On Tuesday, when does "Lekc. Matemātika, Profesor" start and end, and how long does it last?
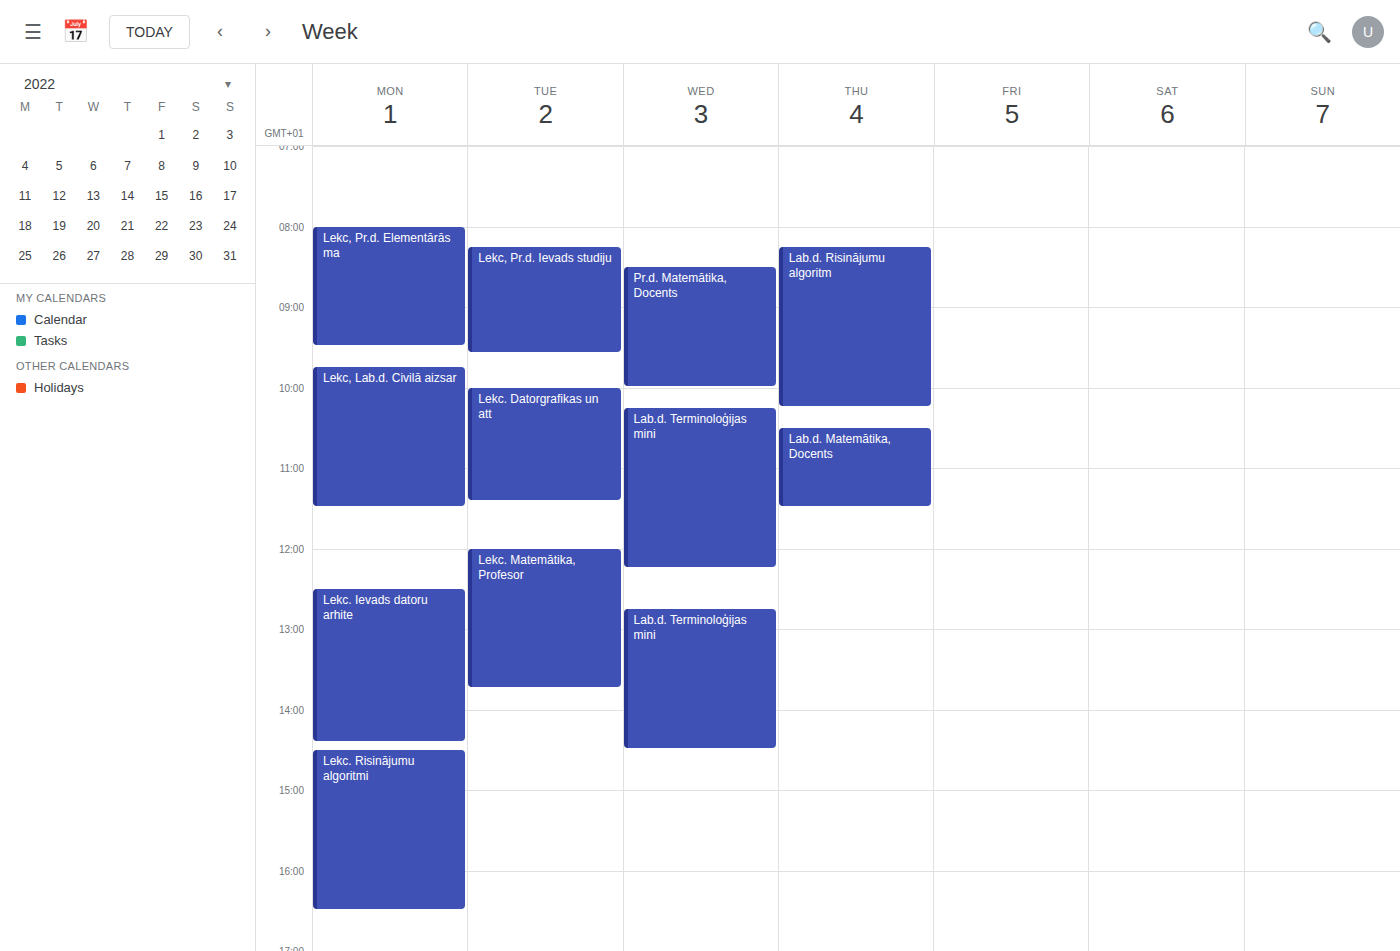
12:00 to 13:45, 1 hour 45 minutes